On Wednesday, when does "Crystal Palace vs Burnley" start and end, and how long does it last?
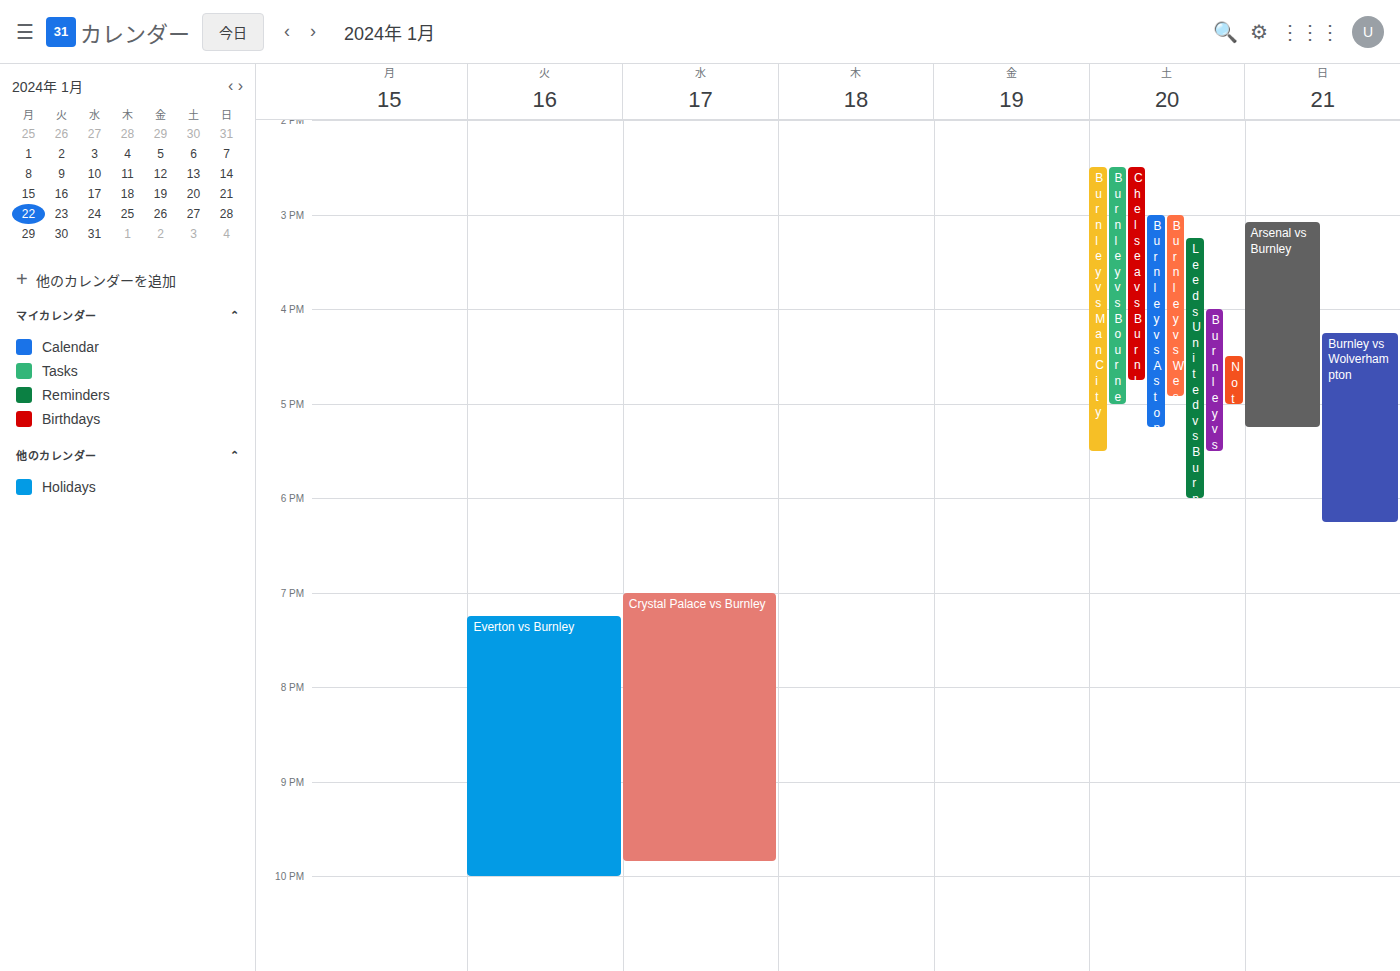
7:00 PM to 9:50 PM, 2 hours 50 minutes